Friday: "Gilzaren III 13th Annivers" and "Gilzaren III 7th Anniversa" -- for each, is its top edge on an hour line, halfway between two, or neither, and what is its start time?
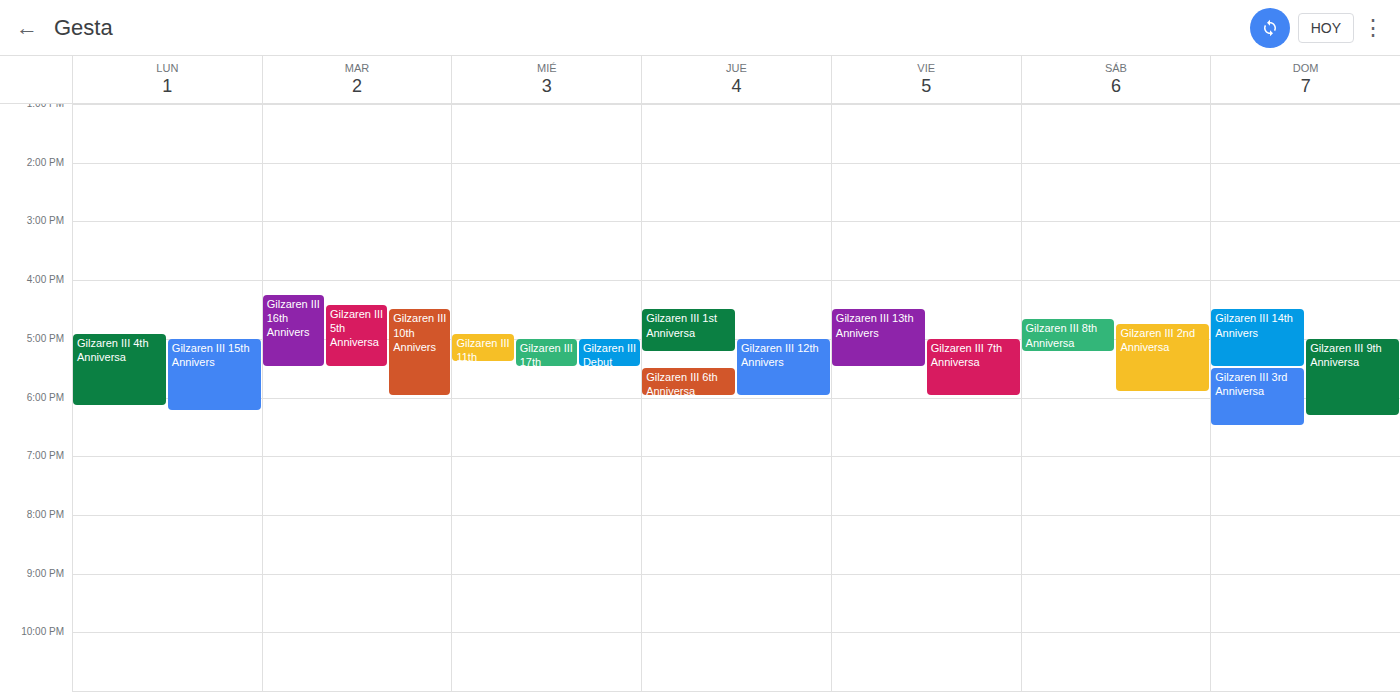
"Gilzaren III 13th Annivers": 4:30 PM, halfway between the 4 PM and 5 PM lines. "Gilzaren III 7th Anniversa": 5:00 PM, exactly on the 5 PM line.